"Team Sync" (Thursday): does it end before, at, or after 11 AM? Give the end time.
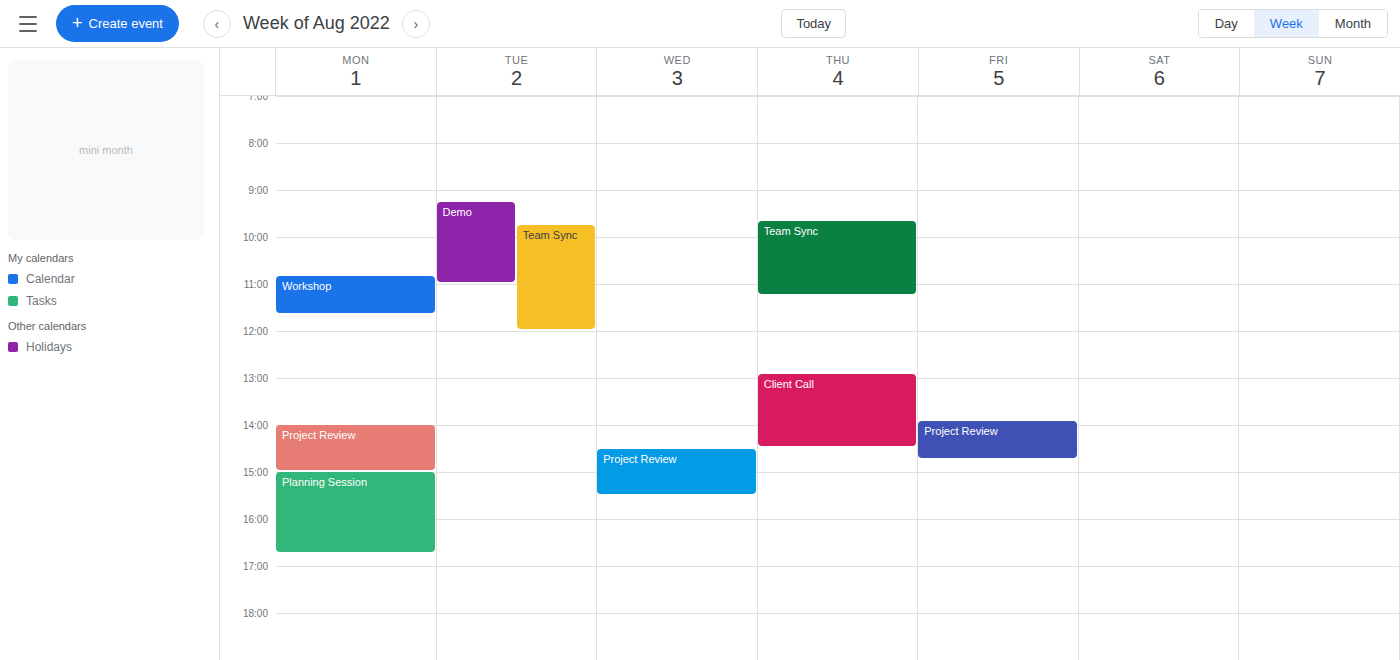
11:15 AM -- after 11 AM, 15 minutes below the 11 AM line.